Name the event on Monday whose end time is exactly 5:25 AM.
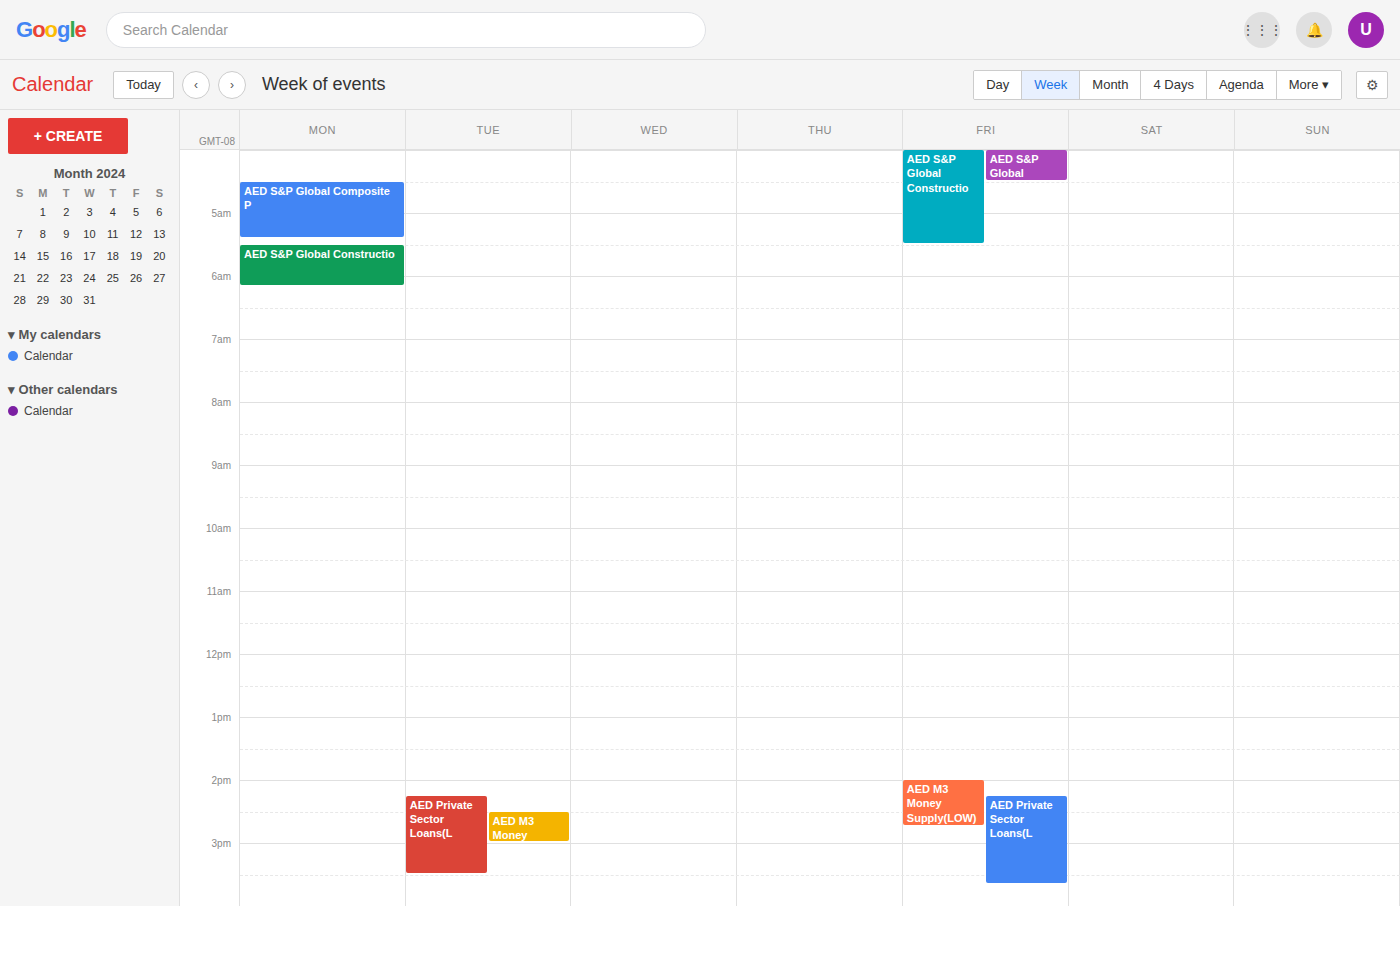
"AED S&P Global Composite P"